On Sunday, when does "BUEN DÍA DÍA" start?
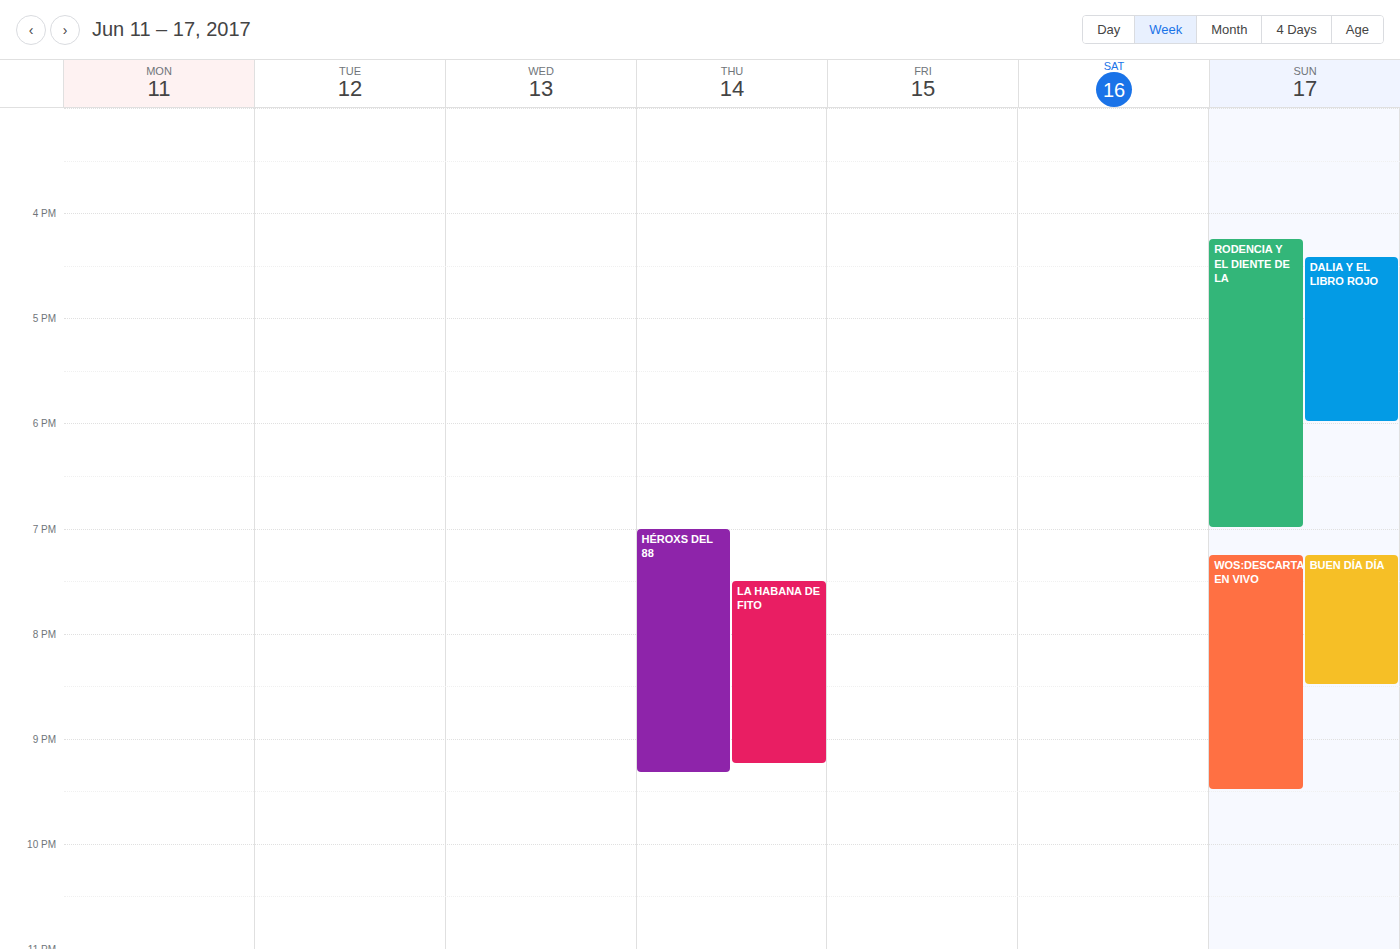
7:15 PM